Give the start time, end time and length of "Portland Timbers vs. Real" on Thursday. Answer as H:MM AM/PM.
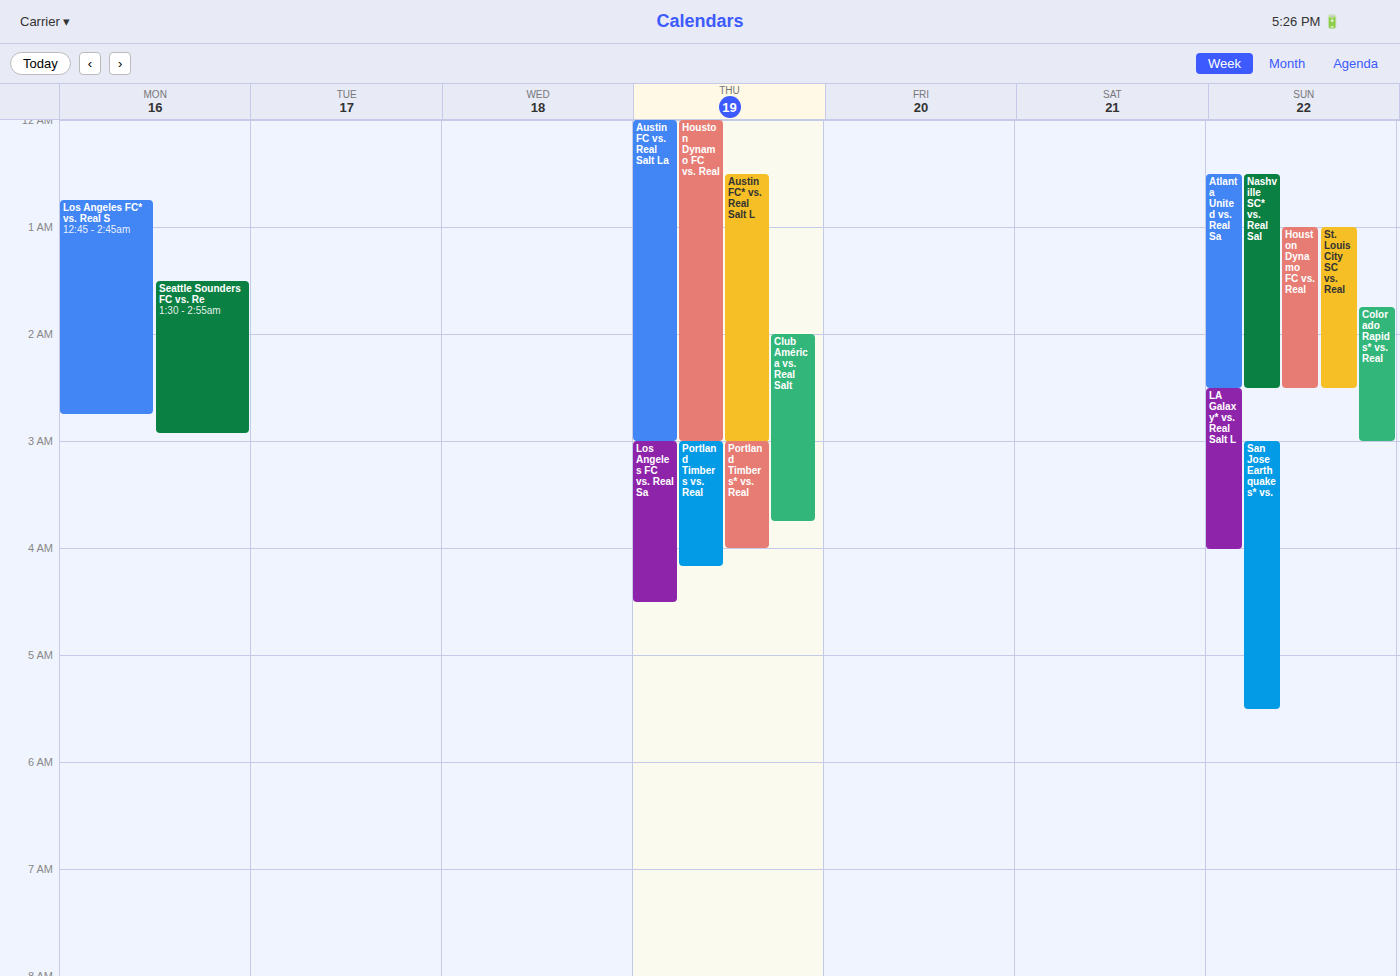
3:00 AM to 4:10 AM, 1 hour 10 minutes